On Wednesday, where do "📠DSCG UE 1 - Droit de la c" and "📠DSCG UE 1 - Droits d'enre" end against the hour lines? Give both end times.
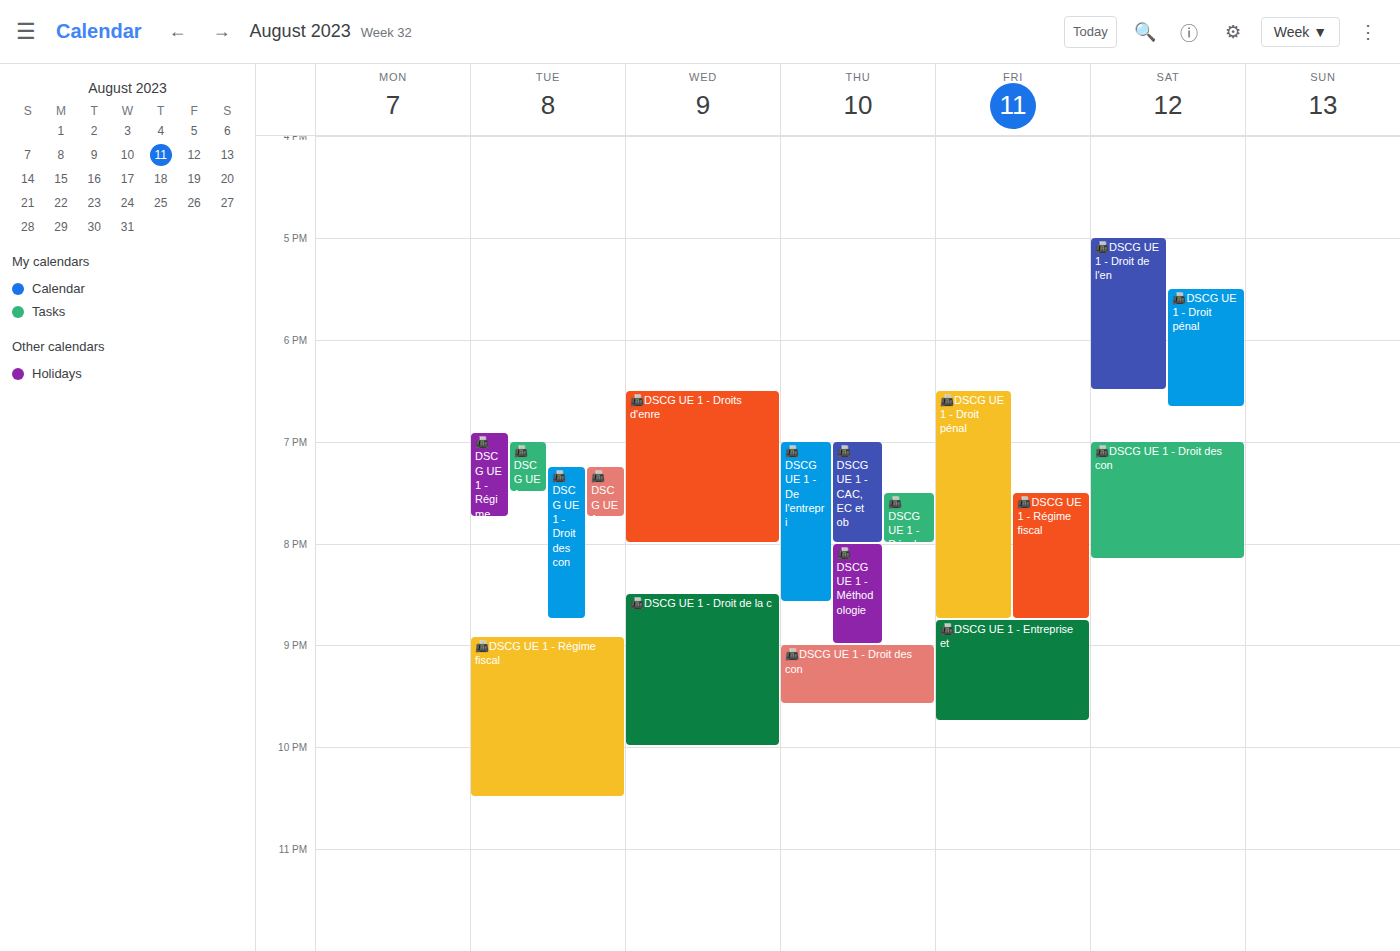
"📠DSCG UE 1 - Droit de la c": 10:00 PM, exactly on the 10 PM line. "📠DSCG UE 1 - Droits d'enre": 8:00 PM, exactly on the 8 PM line.